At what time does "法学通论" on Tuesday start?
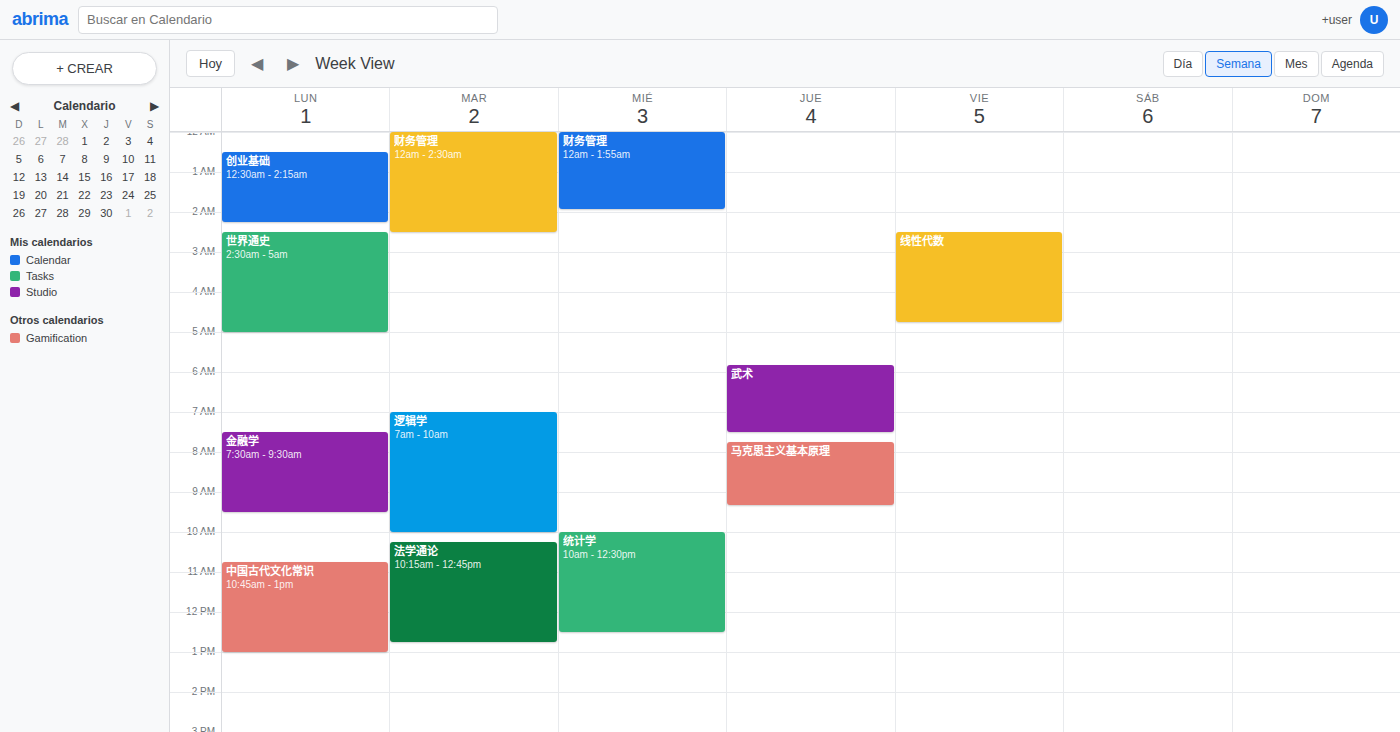
10:15